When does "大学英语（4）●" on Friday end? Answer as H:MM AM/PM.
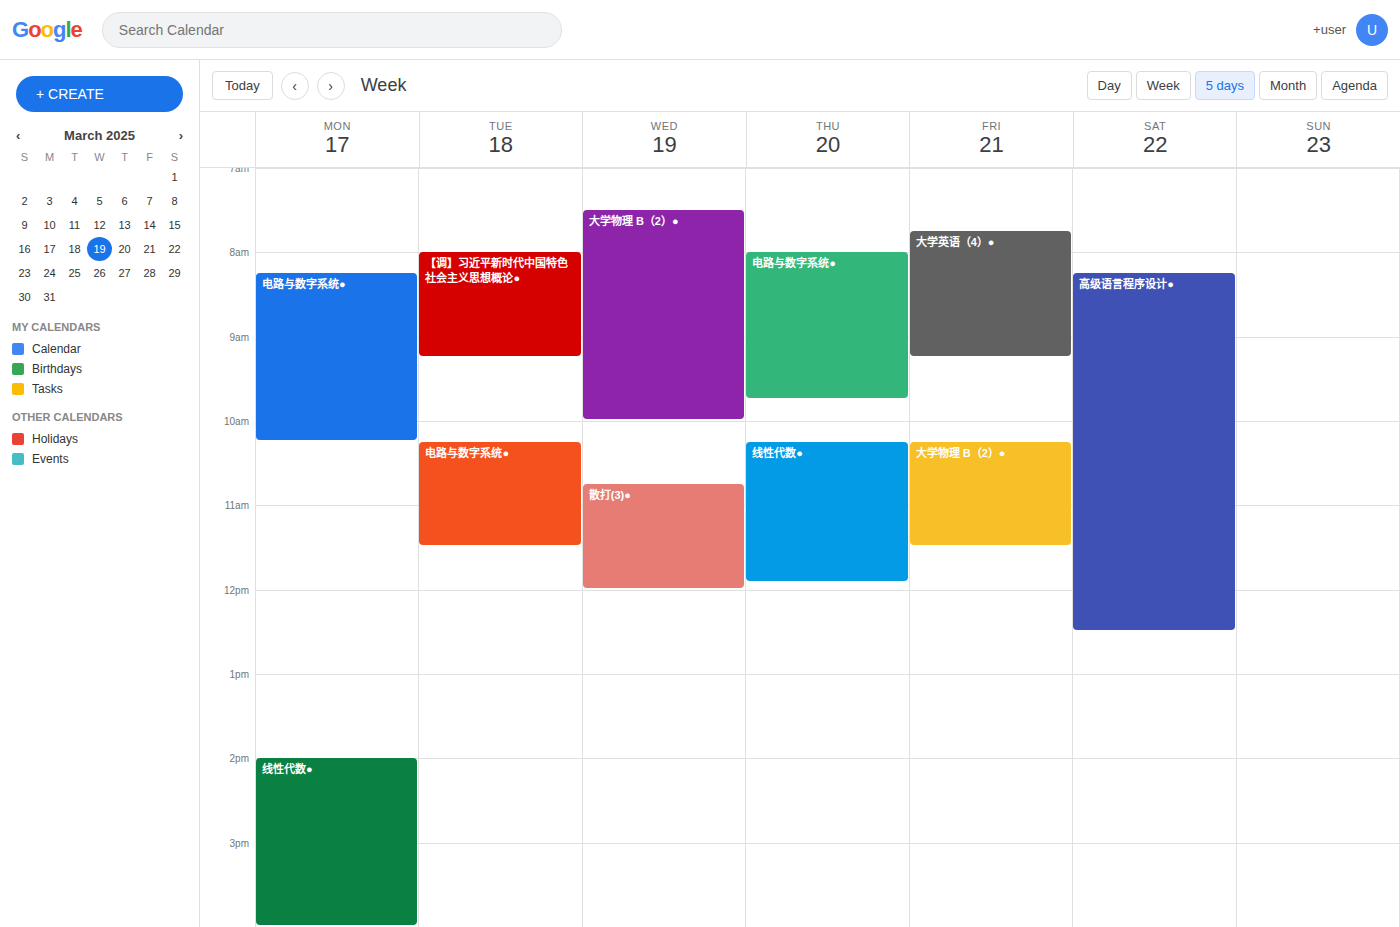
9:15 AM